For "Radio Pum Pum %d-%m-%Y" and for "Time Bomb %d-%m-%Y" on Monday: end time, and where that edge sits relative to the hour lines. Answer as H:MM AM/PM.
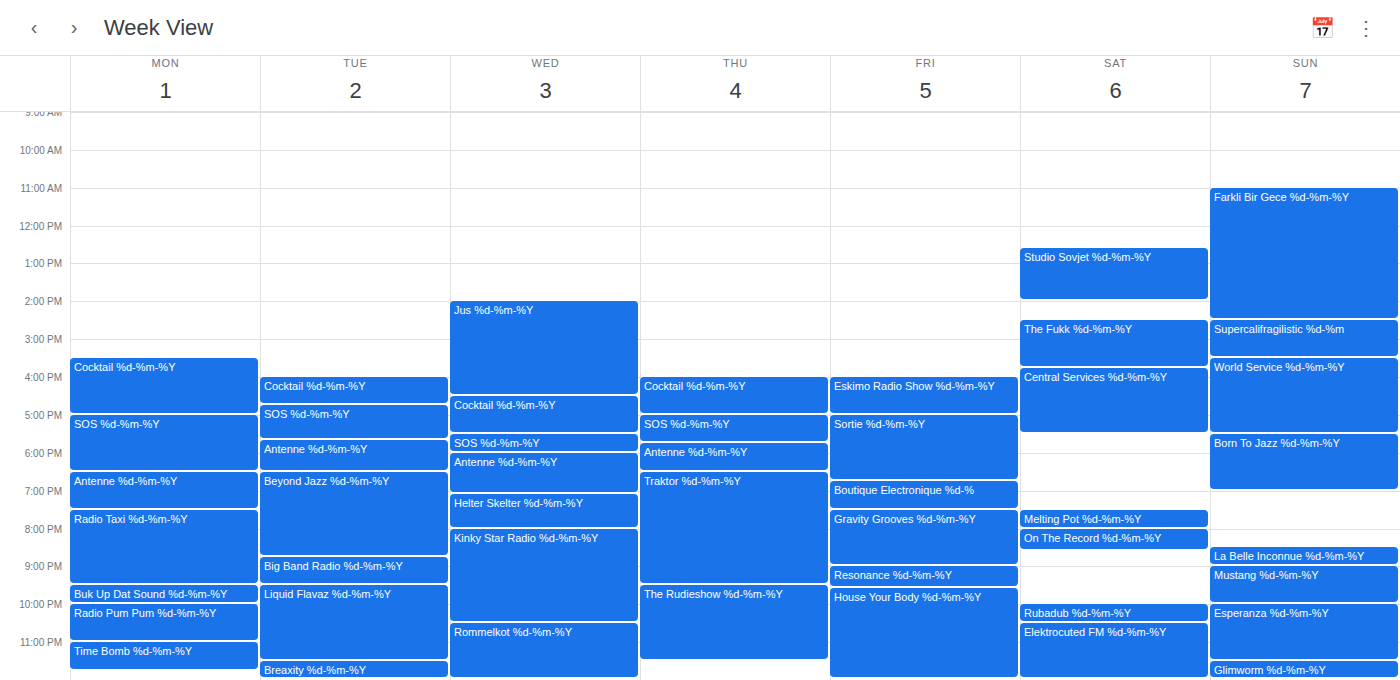
"Radio Pum Pum %d-%m-%Y": 11:00 PM, exactly on the 11 PM line. "Time Bomb %d-%m-%Y": 11:45 PM, neither: three quarters of the way from the 11 PM line to the 12 AM line.